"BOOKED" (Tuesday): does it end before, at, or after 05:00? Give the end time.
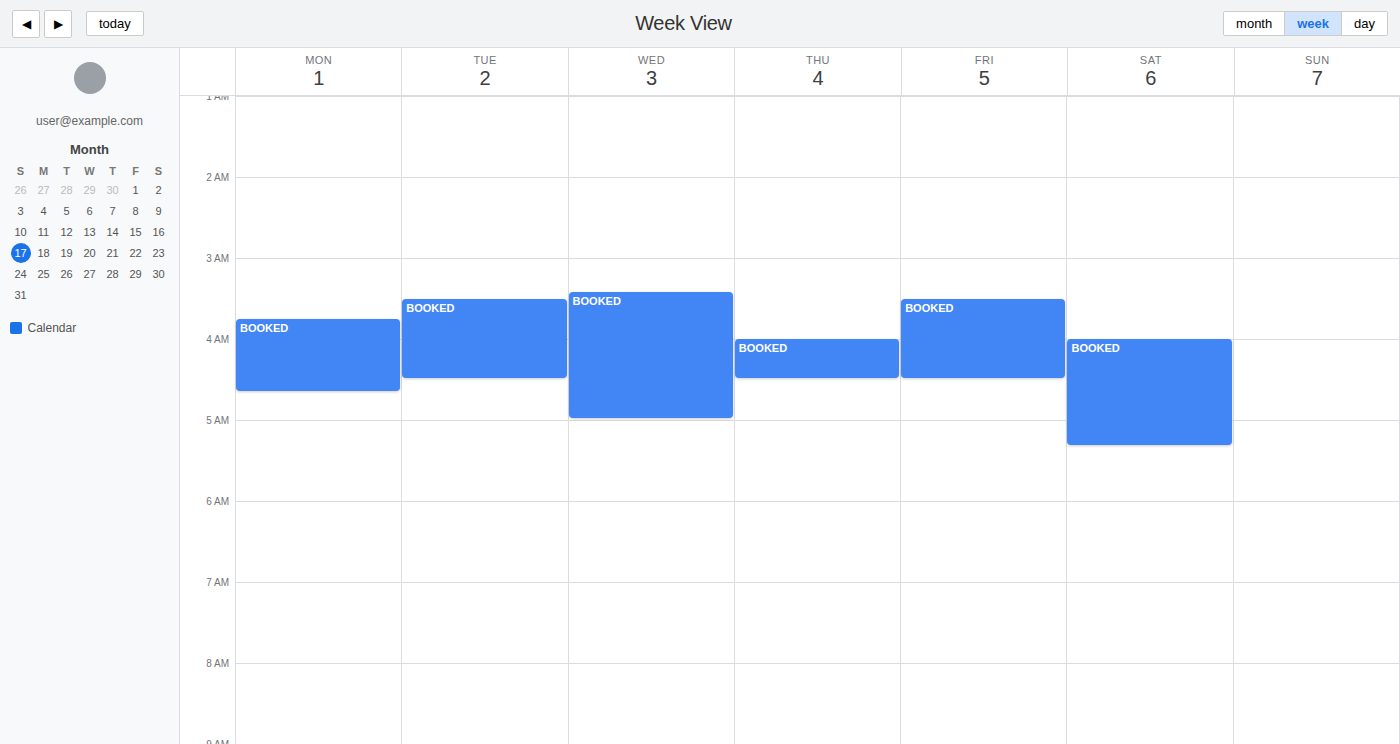
04:30 -- before 05:00, 30 minutes above the 05:00 line.